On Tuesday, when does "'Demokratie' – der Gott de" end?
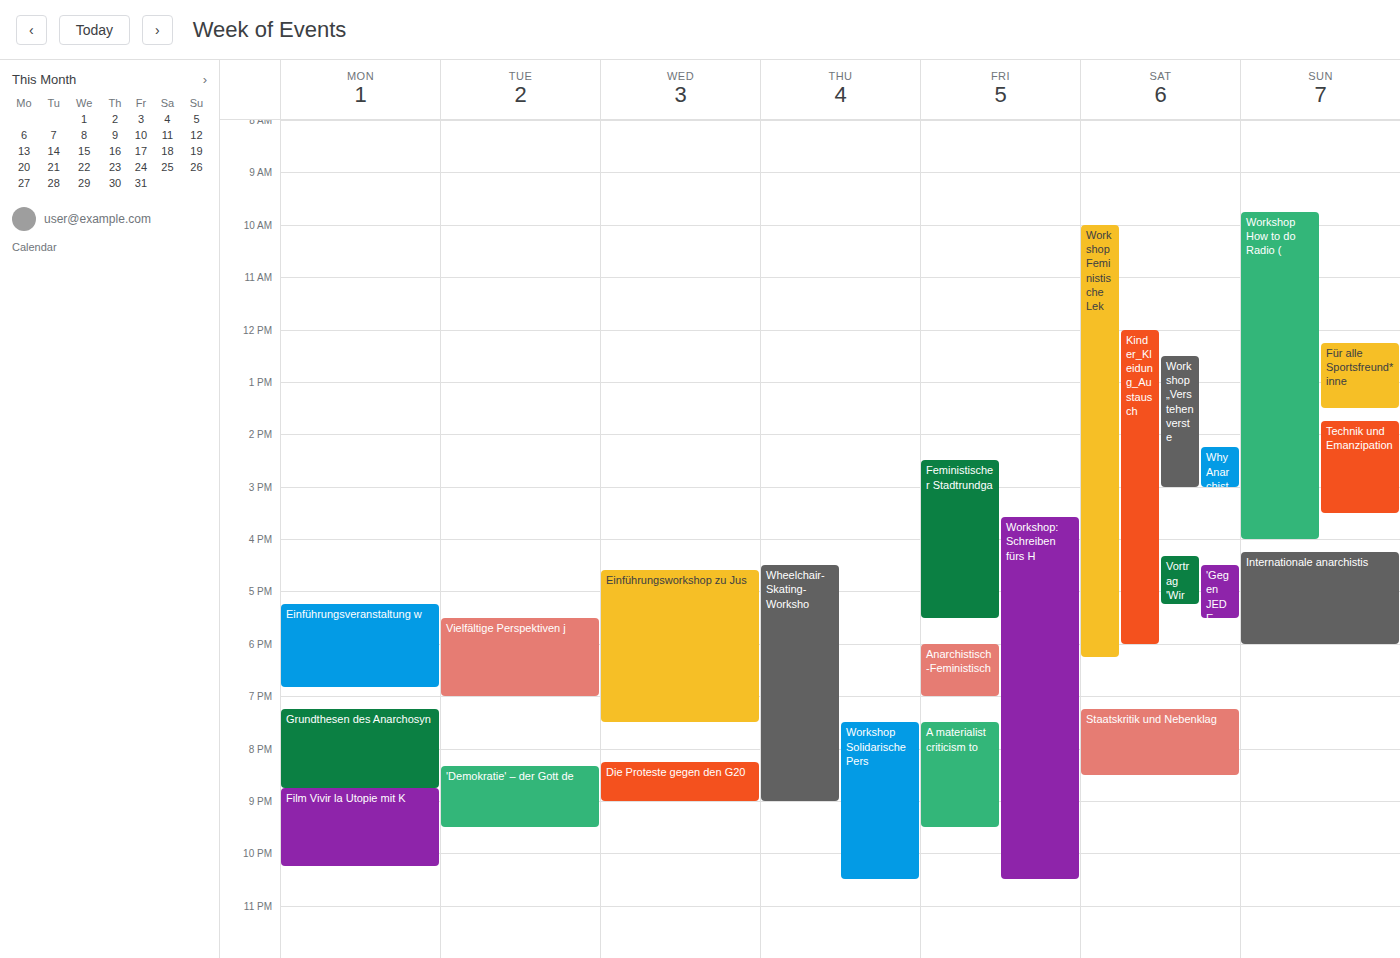
9:30 PM